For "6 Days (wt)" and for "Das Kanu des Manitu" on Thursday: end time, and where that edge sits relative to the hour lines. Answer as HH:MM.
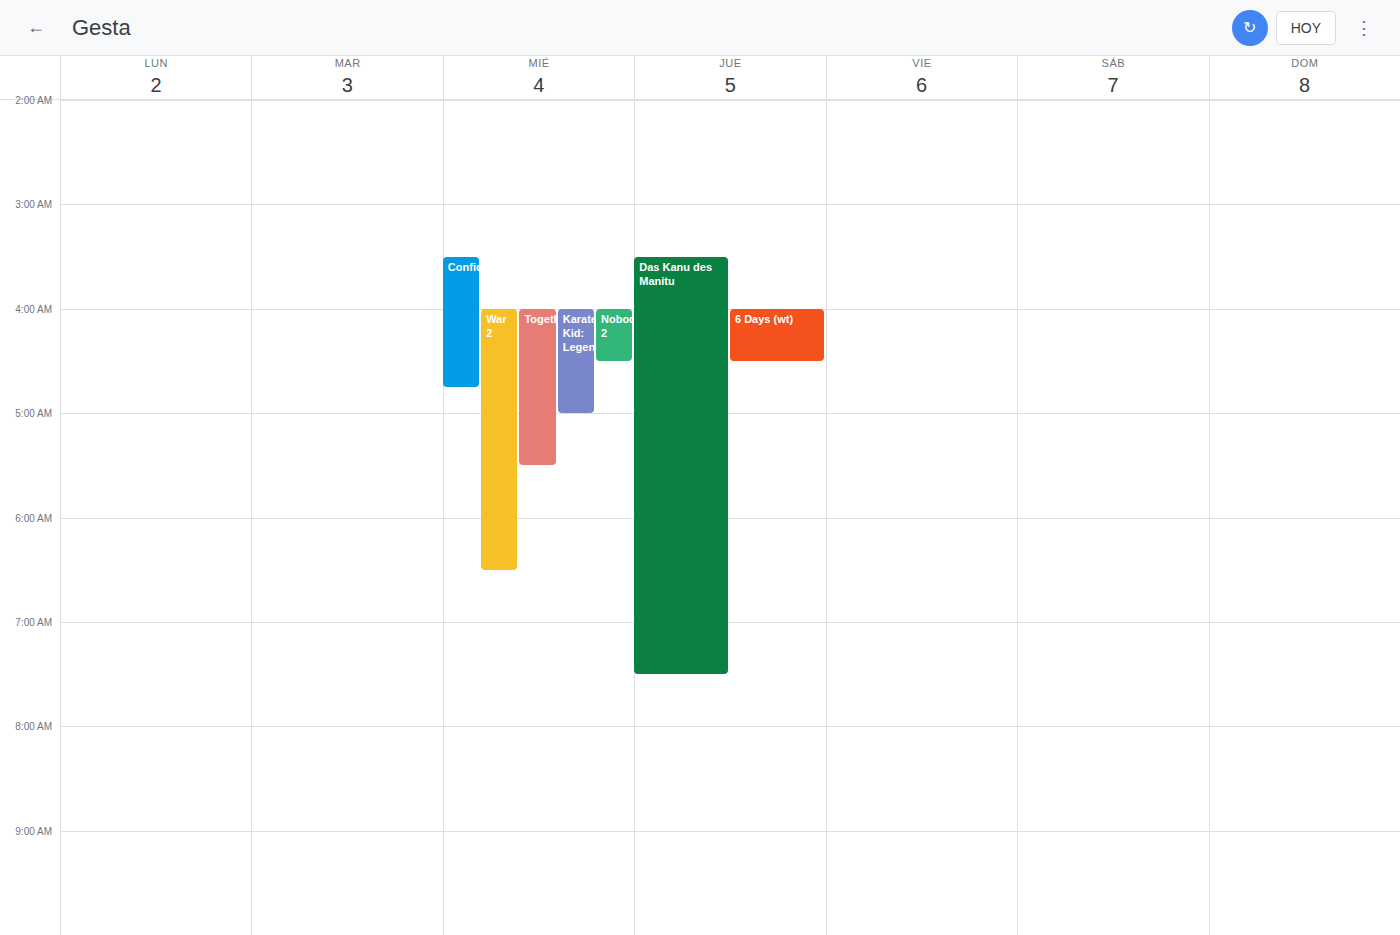
"6 Days (wt)": 04:30, halfway between the 04:00 and 05:00 lines. "Das Kanu des Manitu": 07:30, halfway between the 07:00 and 08:00 lines.